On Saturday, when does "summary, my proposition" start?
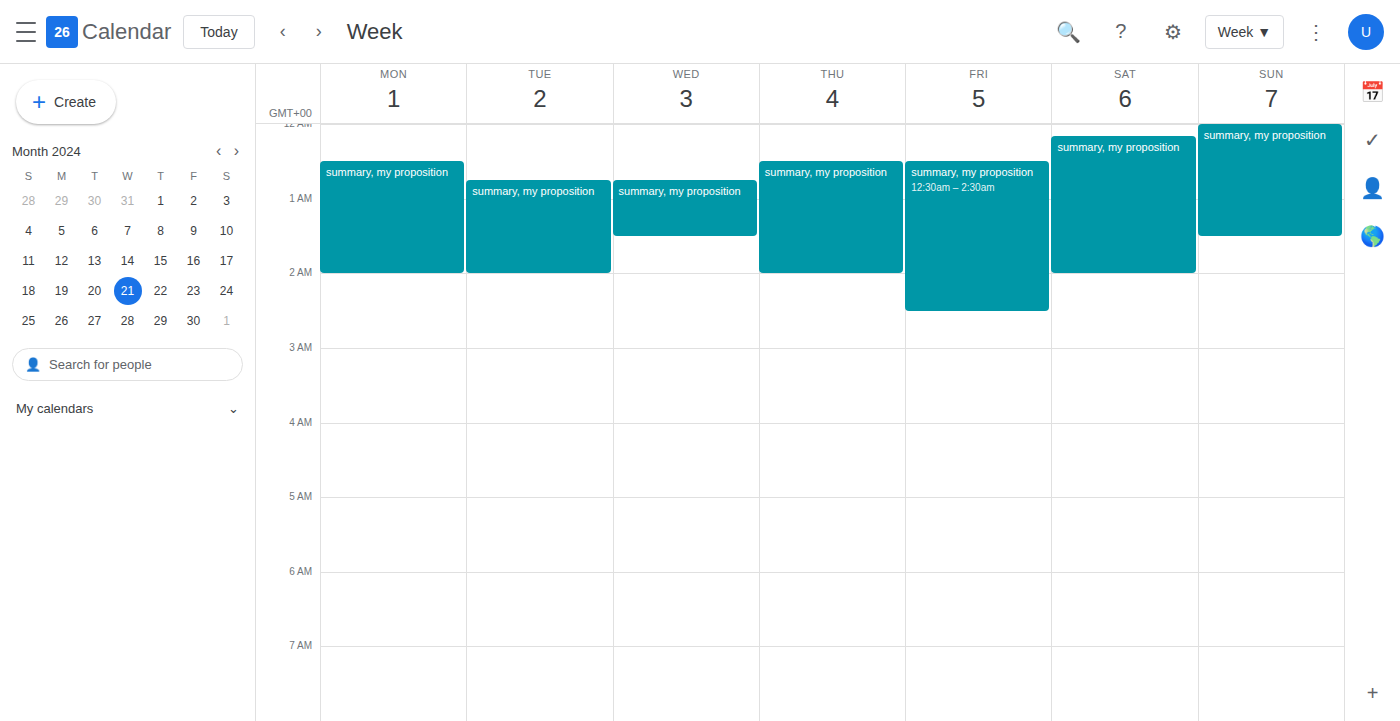
00:10